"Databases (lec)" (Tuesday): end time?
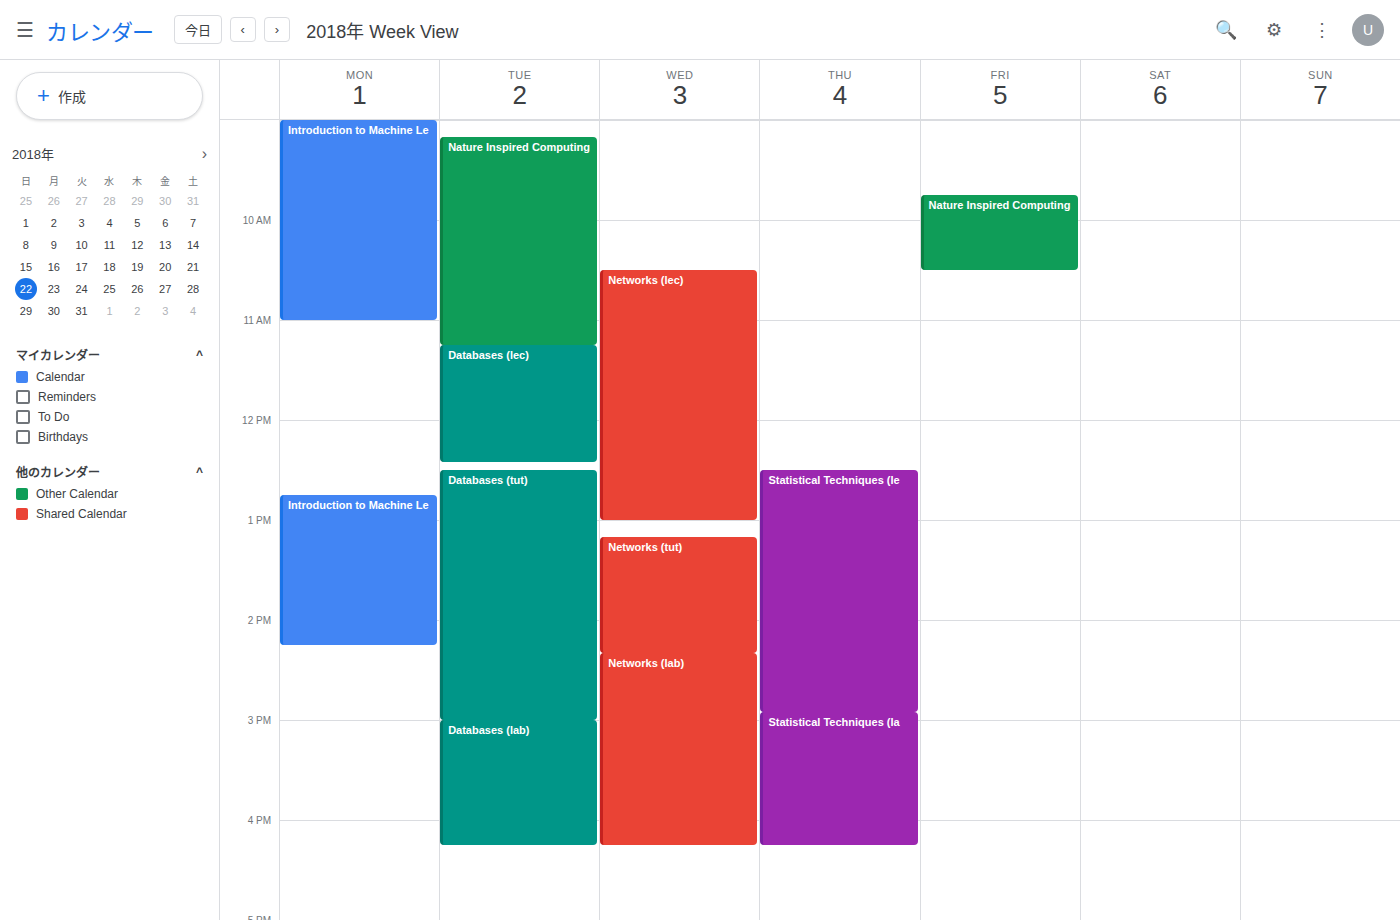
12:25 PM